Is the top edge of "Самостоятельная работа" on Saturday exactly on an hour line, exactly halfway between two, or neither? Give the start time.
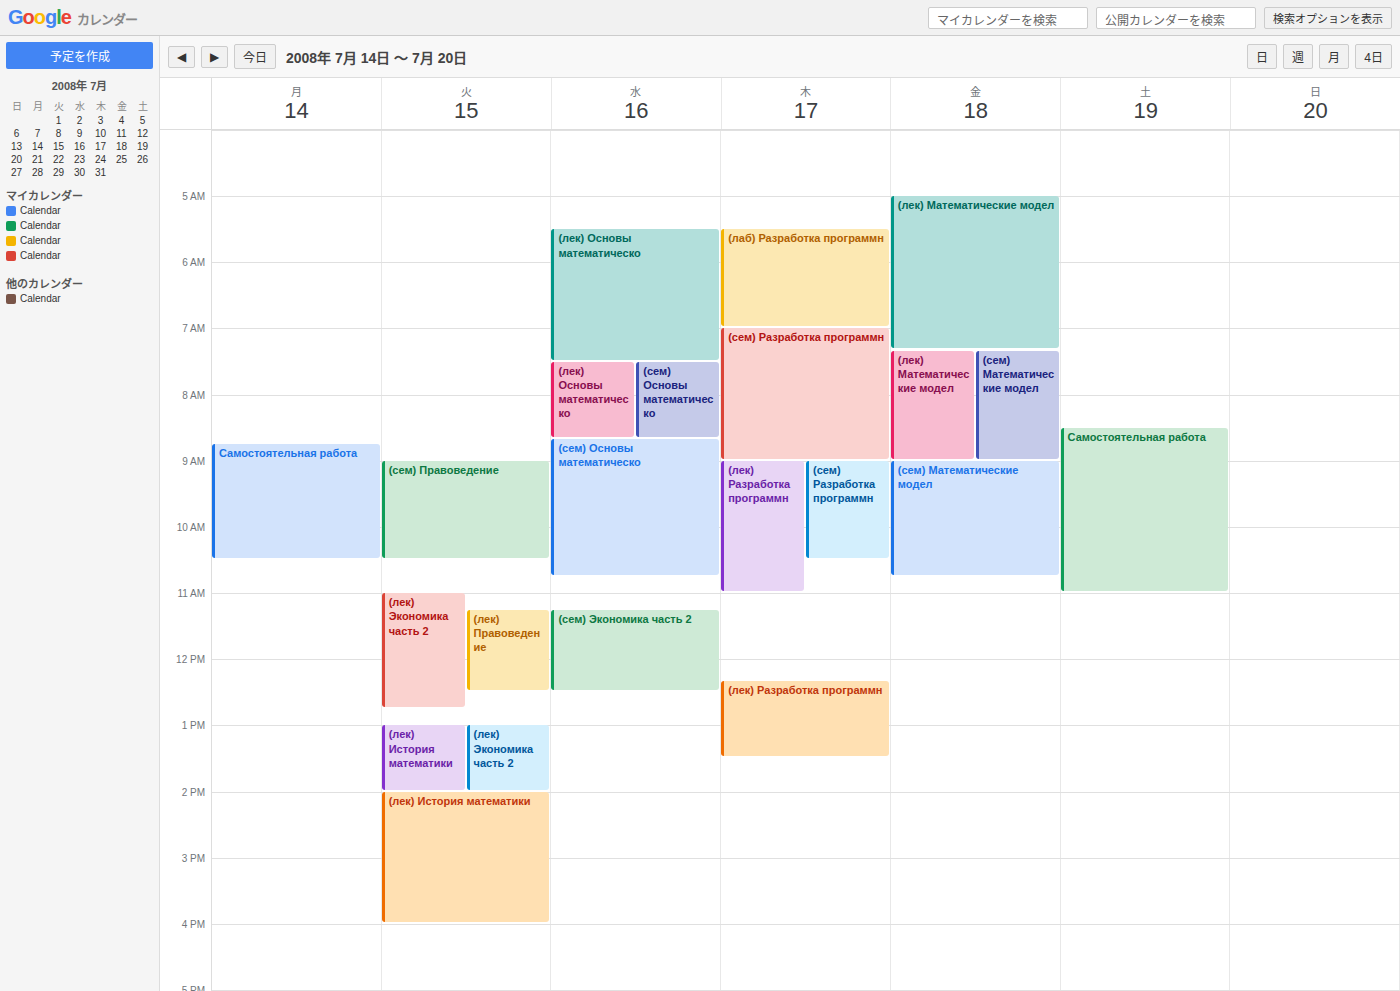
8:30 AM -- halfway between the 8 AM and 9 AM lines.